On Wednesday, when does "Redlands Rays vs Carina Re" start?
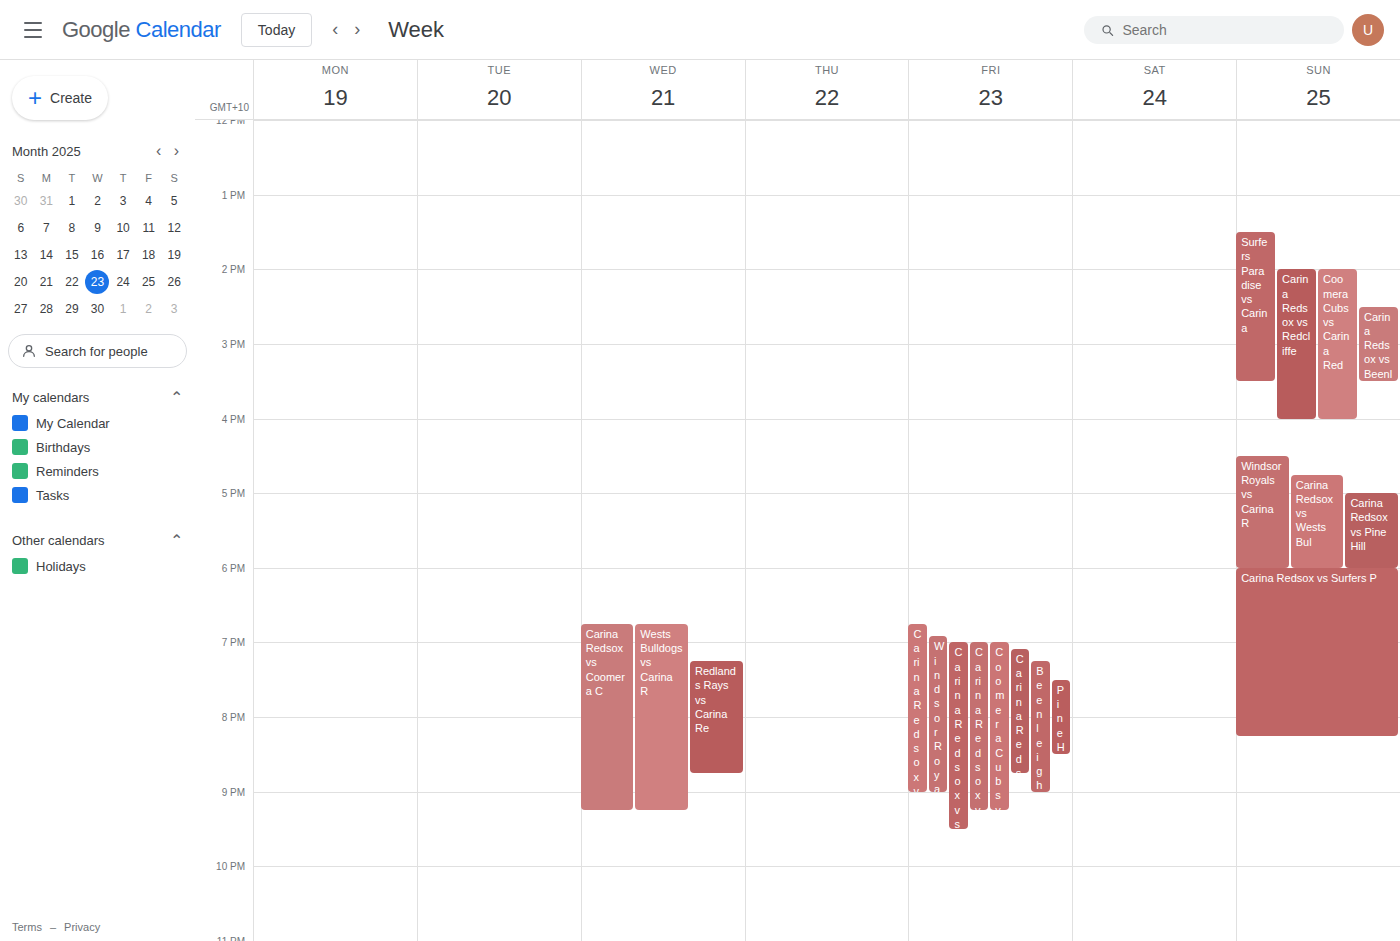
7:15 PM